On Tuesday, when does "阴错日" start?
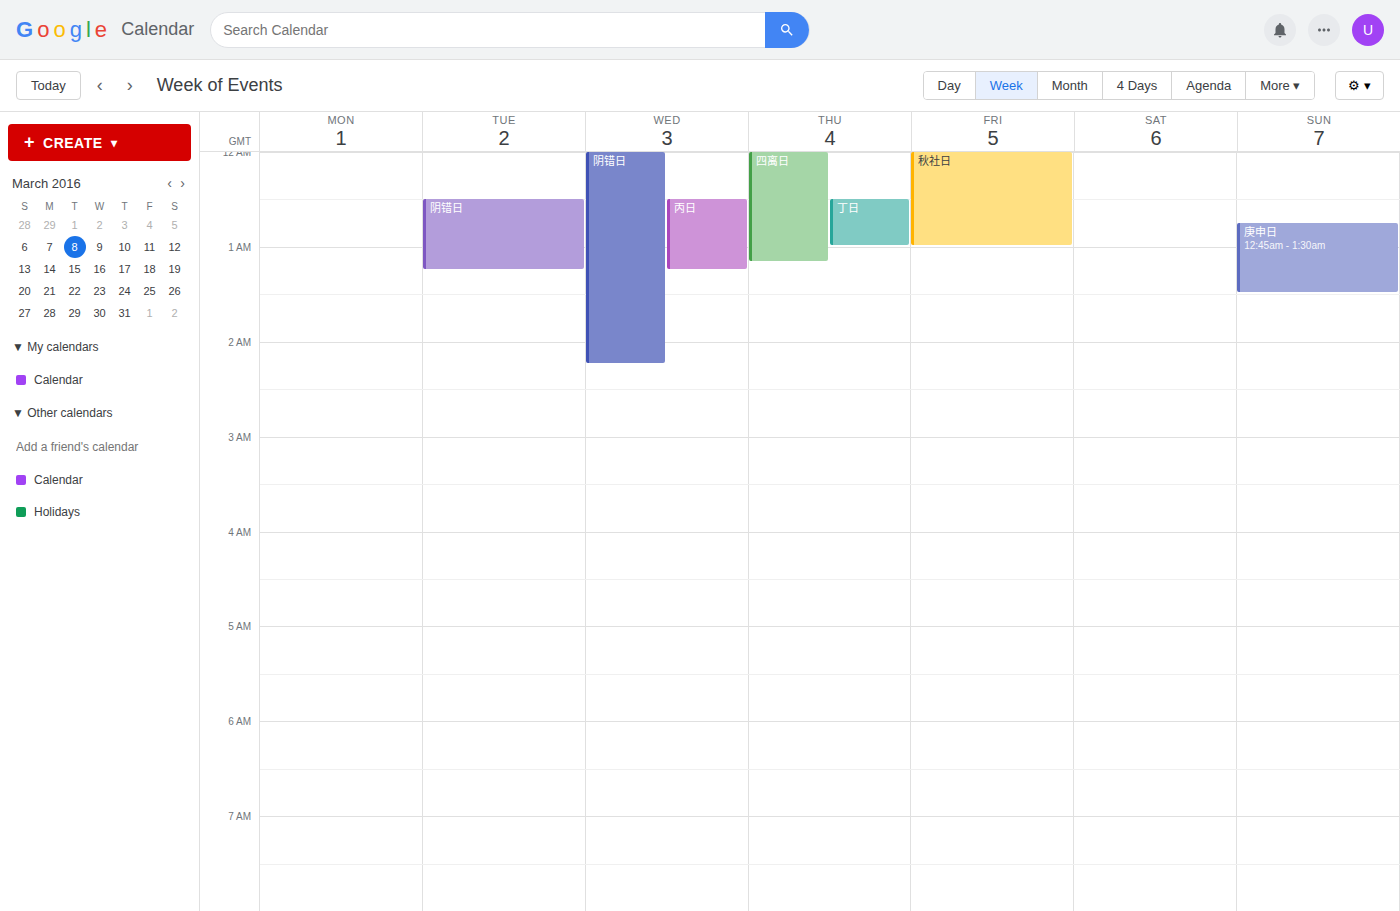
12:30 AM